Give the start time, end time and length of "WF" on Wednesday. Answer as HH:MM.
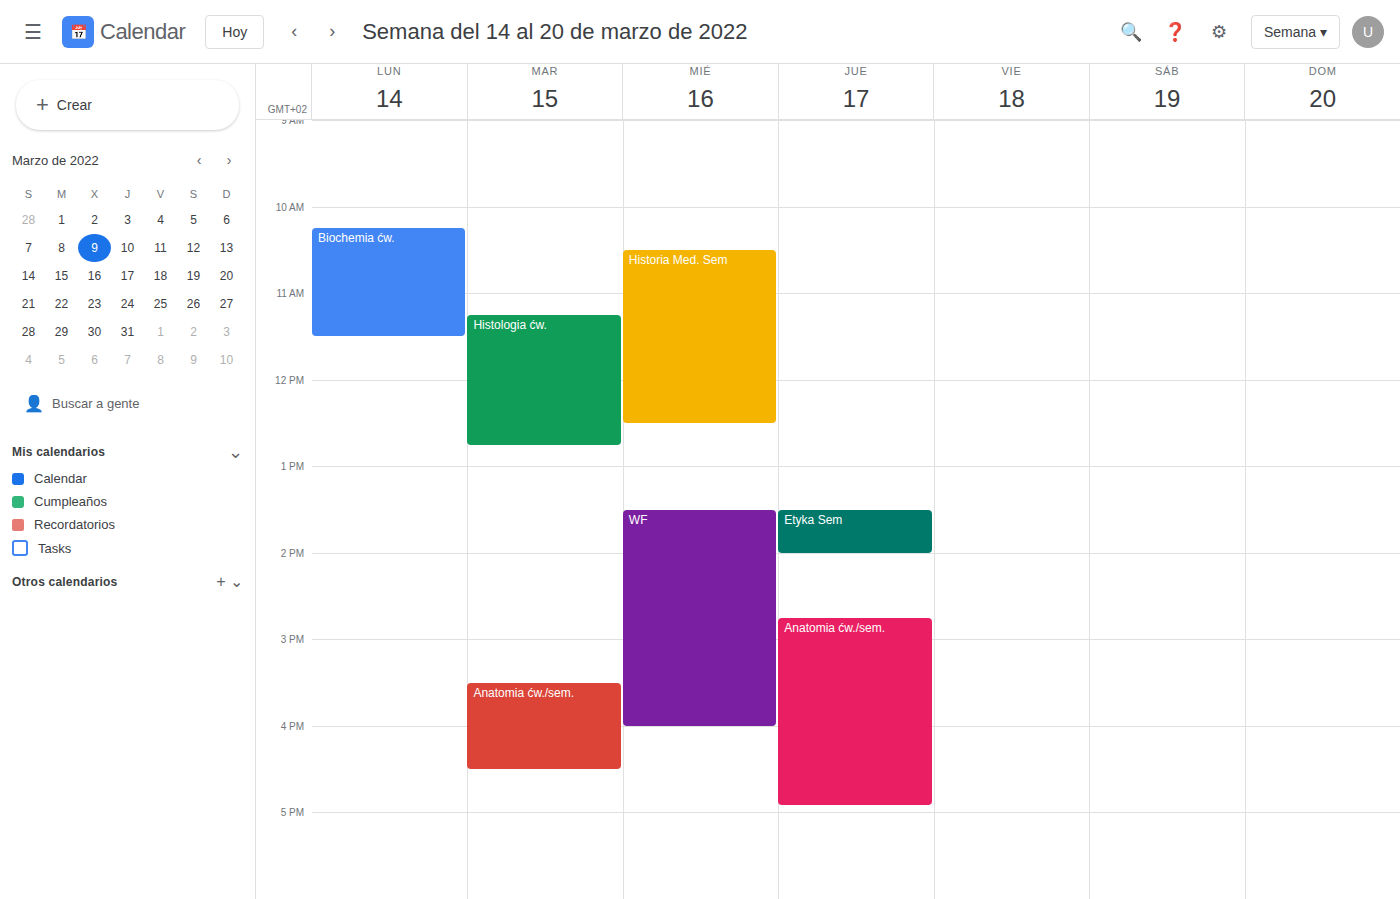
13:30 to 16:00, 2 hours 30 minutes